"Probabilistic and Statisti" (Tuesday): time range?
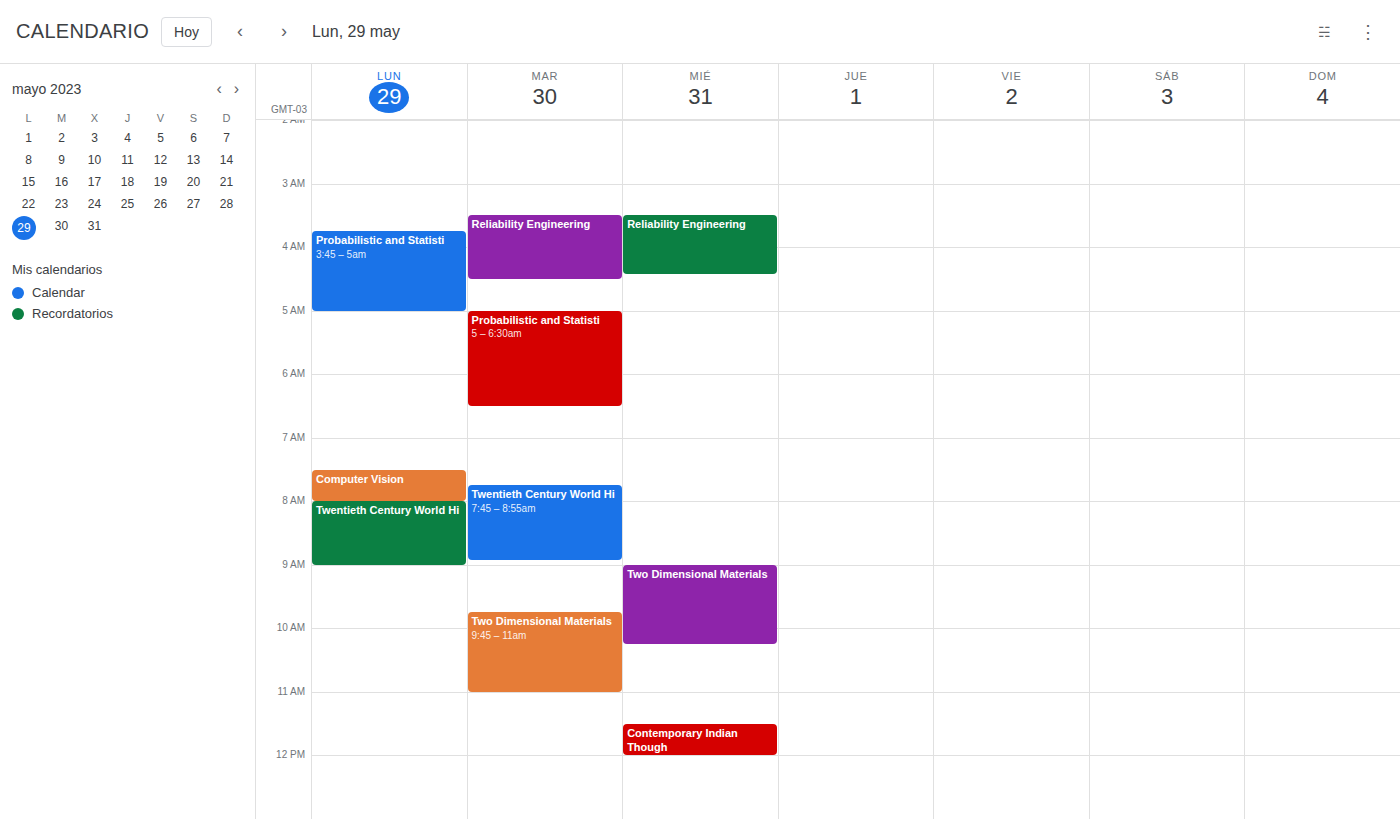
05:00 to 06:30